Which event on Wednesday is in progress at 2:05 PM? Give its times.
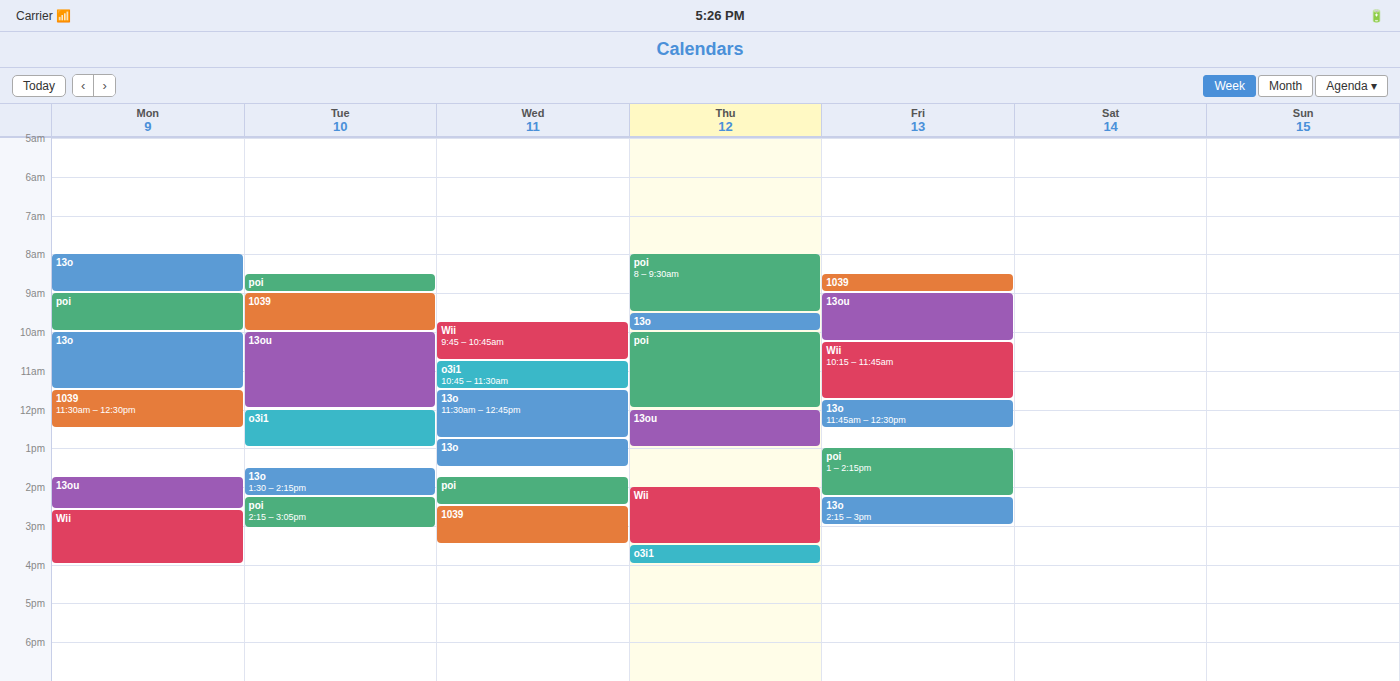
"poi", 1:45 PM to 2:30 PM